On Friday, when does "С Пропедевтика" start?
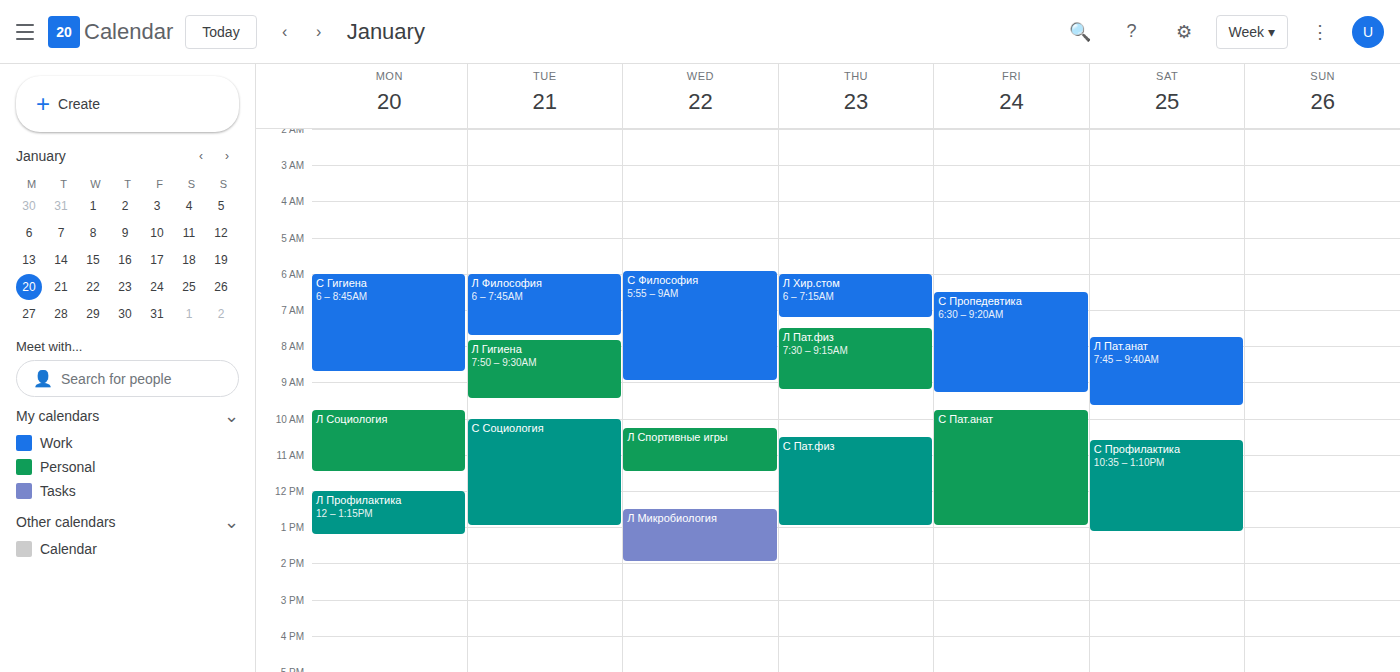
6:30 AM